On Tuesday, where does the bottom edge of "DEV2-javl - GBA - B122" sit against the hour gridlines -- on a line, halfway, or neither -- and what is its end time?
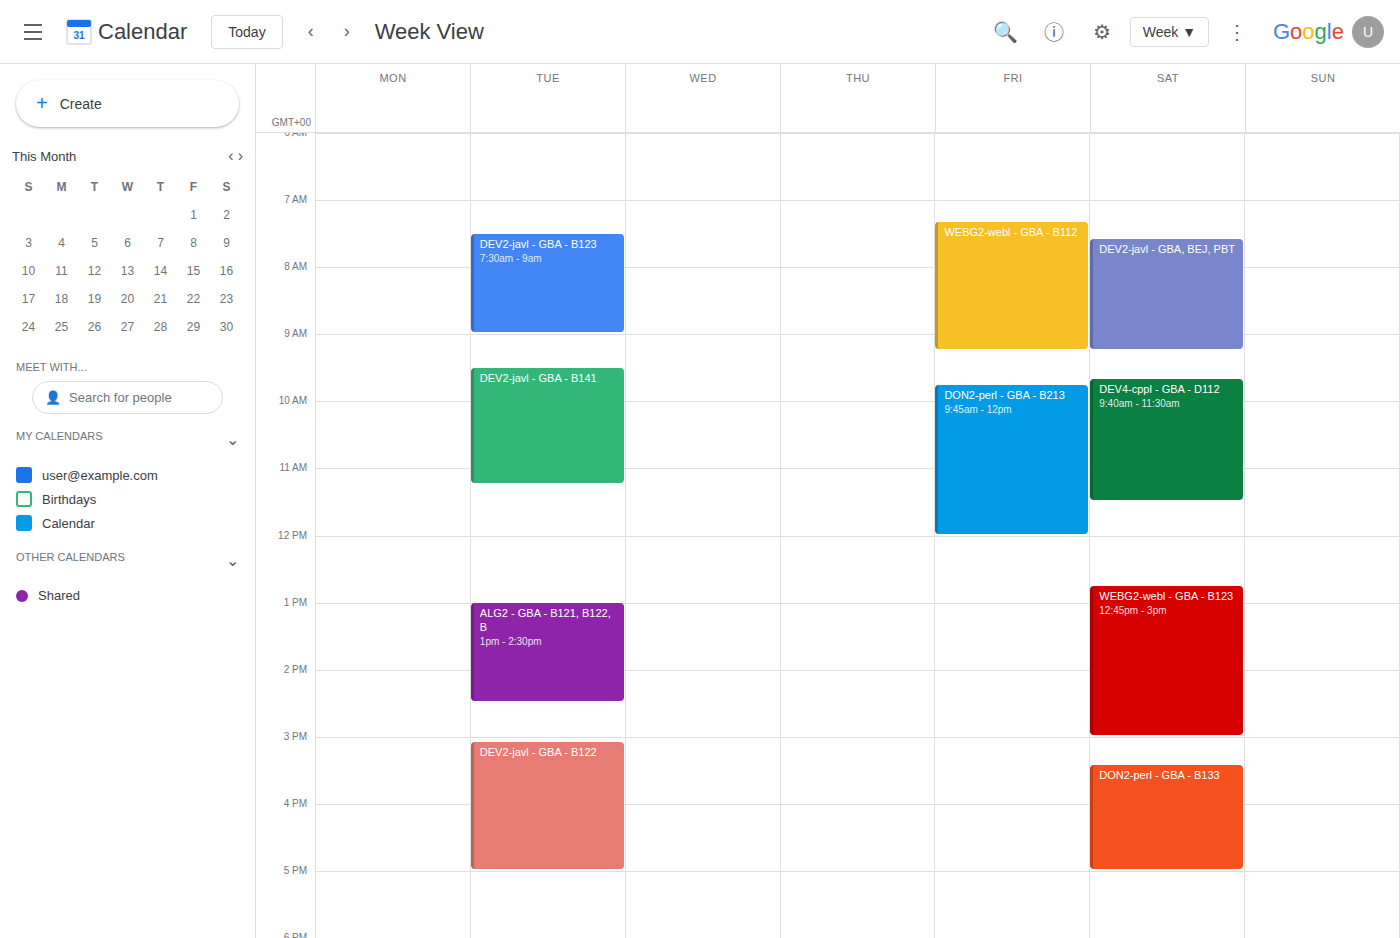
5:00 PM -- exactly on the 5 PM line.